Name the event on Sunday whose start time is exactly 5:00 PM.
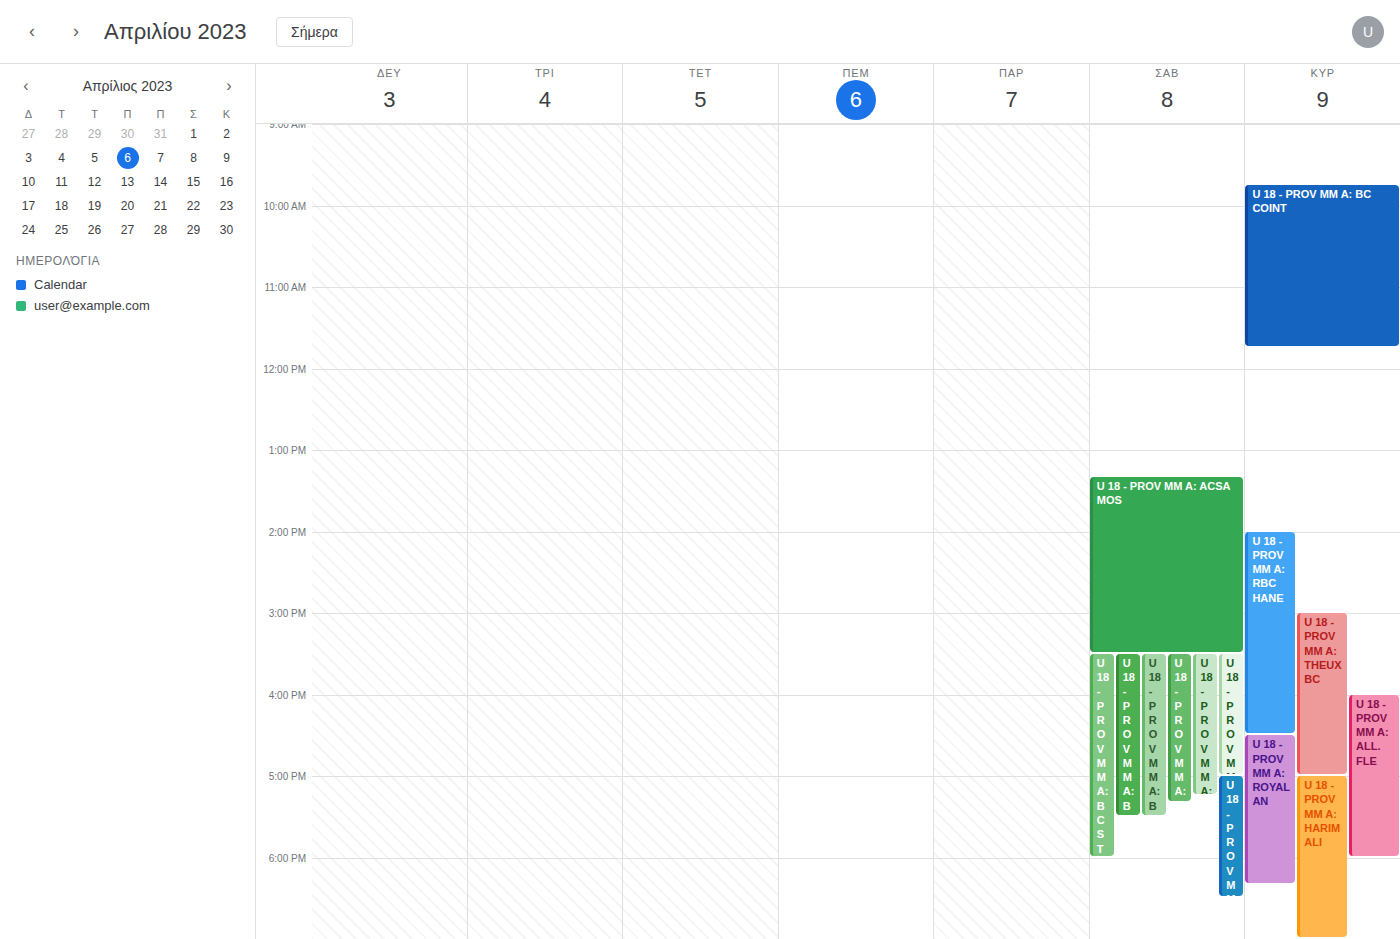
"U 18 - PROV MM A: HARIMALI"